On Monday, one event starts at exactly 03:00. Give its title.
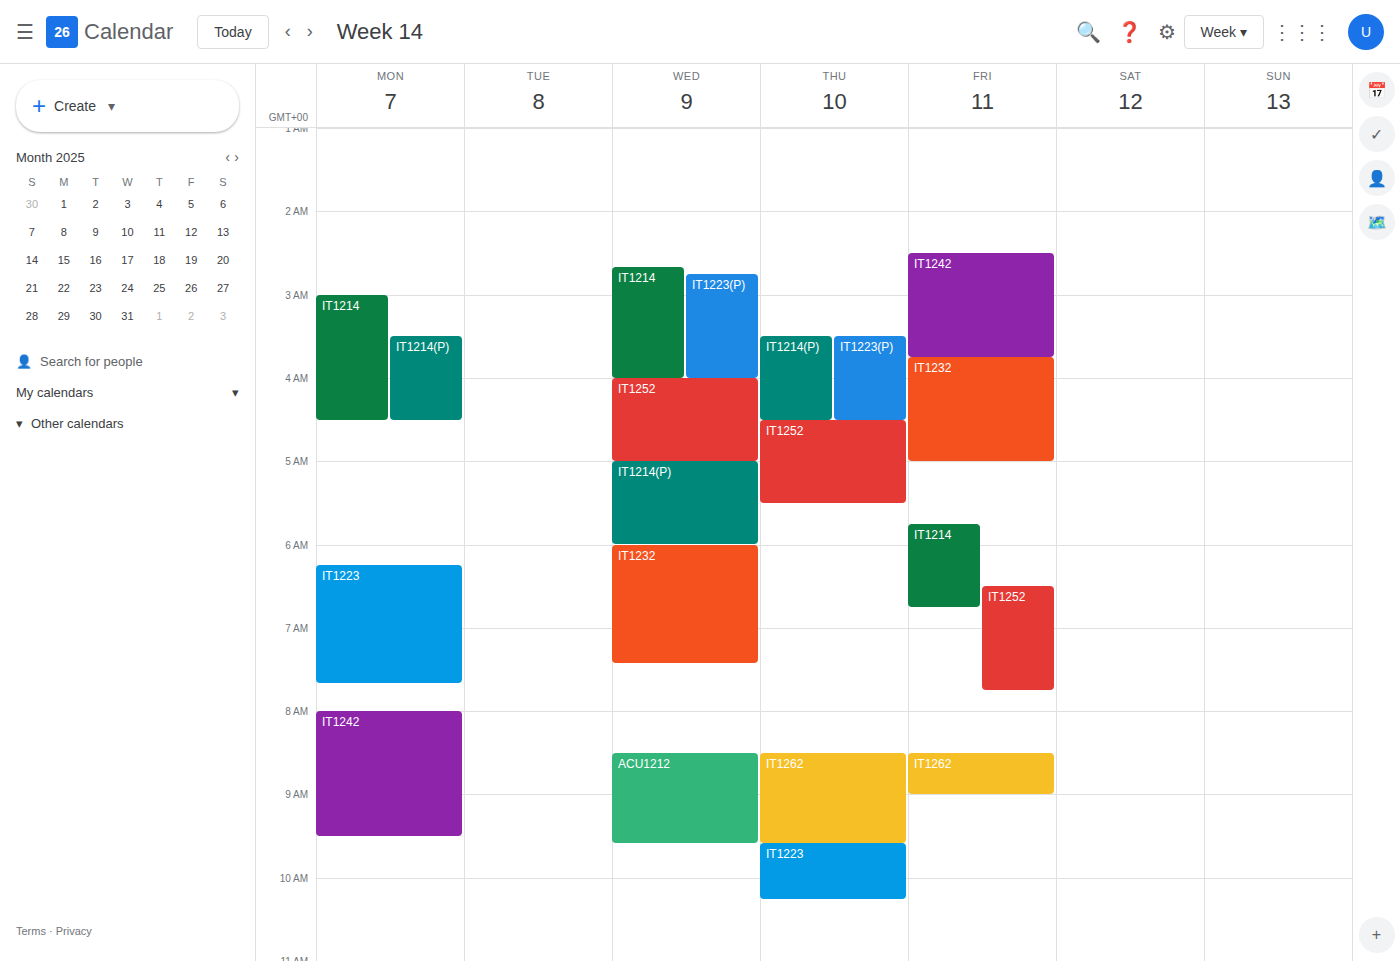
"IT1214"